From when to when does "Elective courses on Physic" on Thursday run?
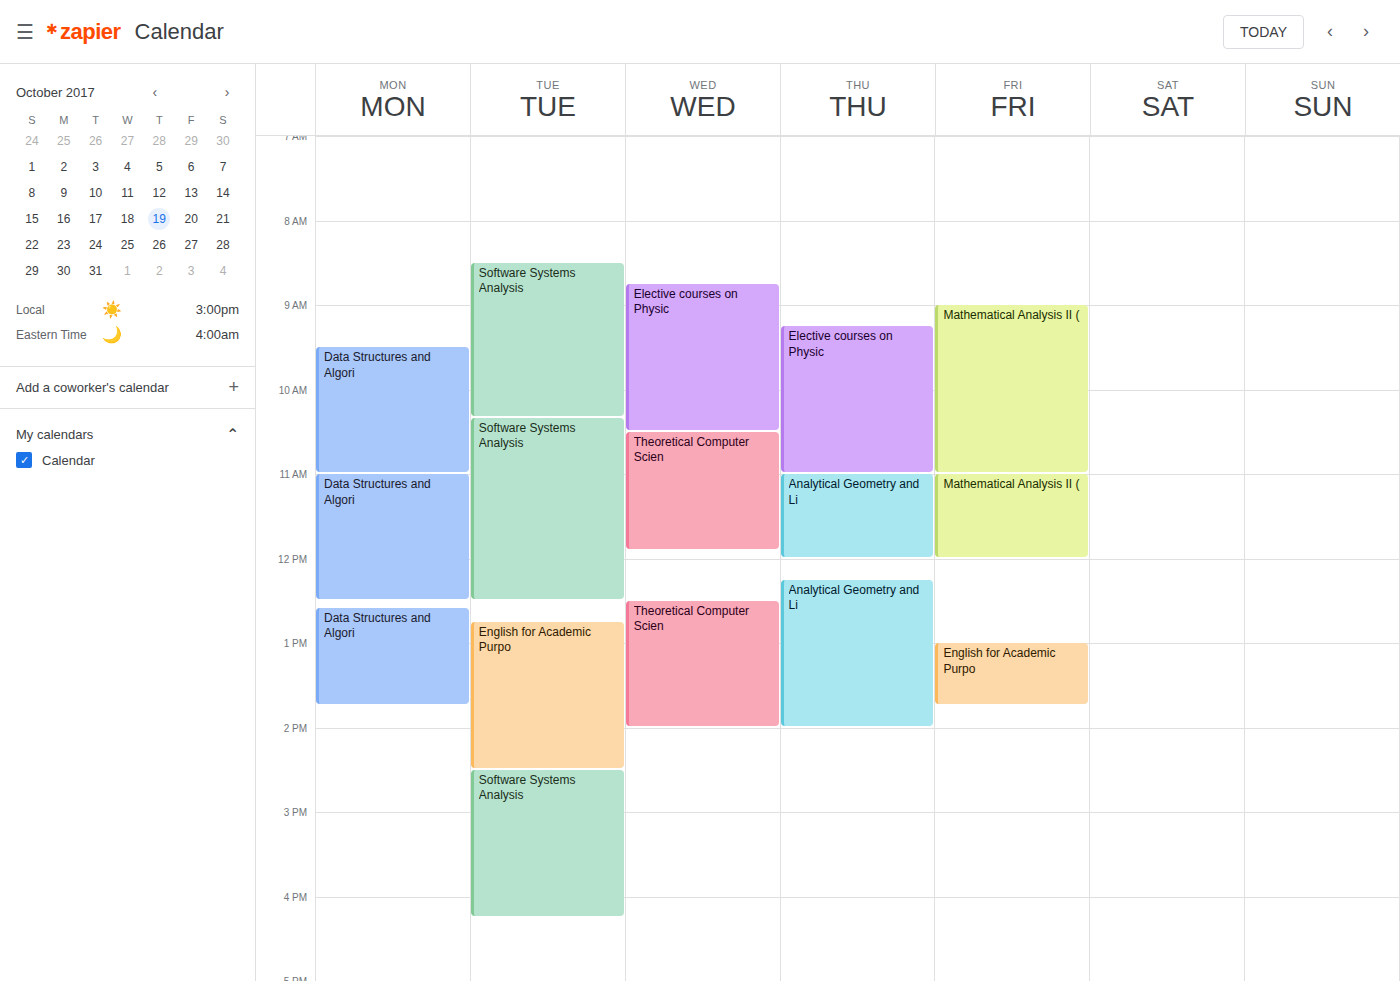
9:15 AM to 11:00 AM